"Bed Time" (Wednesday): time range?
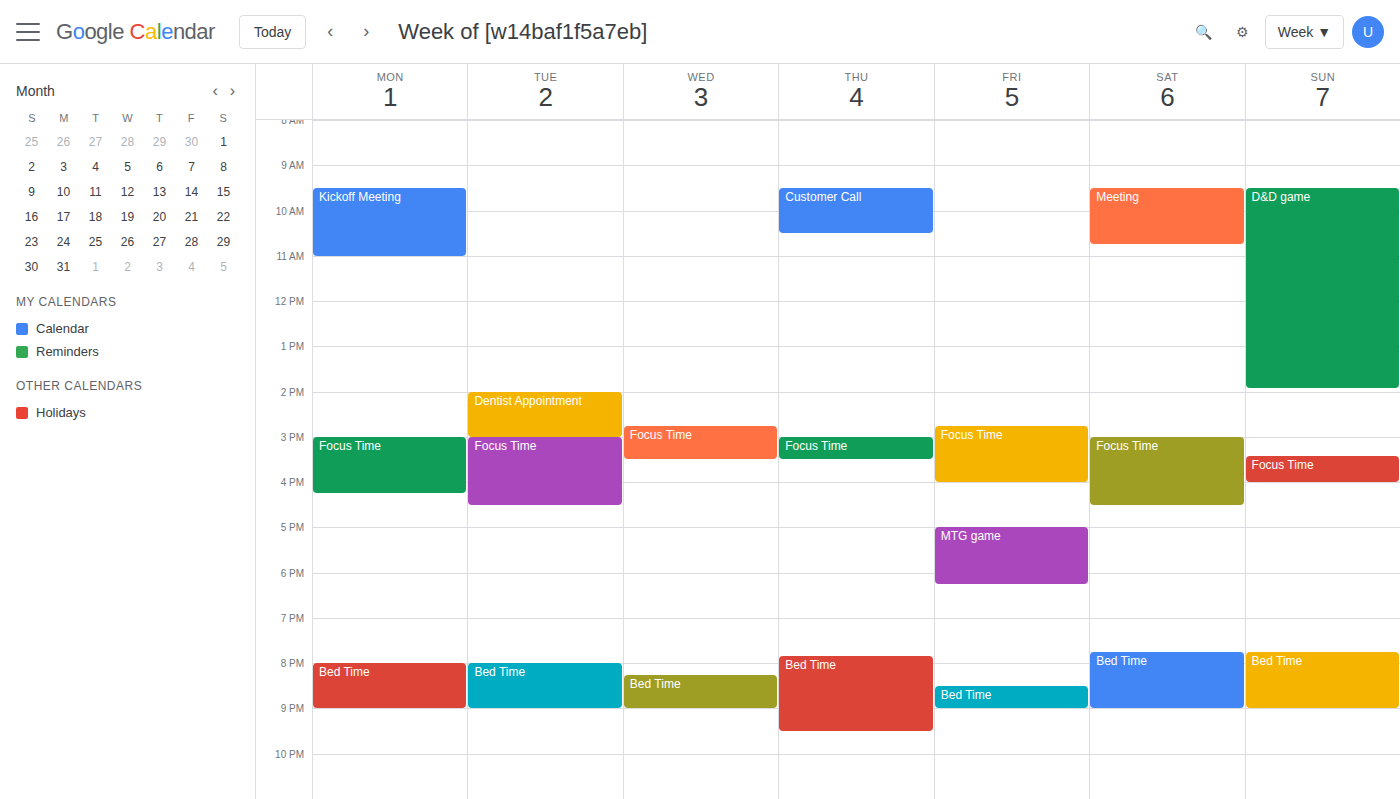
20:15 to 21:00